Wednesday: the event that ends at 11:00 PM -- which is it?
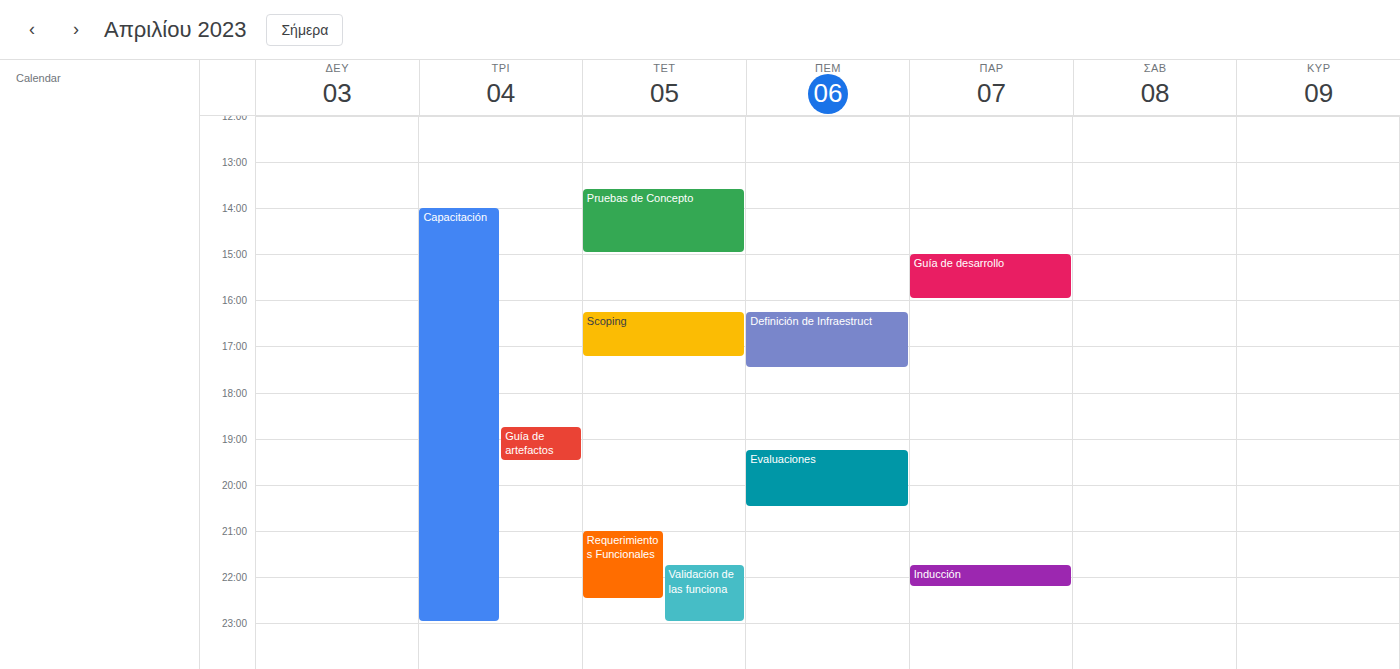
"Validación de las funciona"